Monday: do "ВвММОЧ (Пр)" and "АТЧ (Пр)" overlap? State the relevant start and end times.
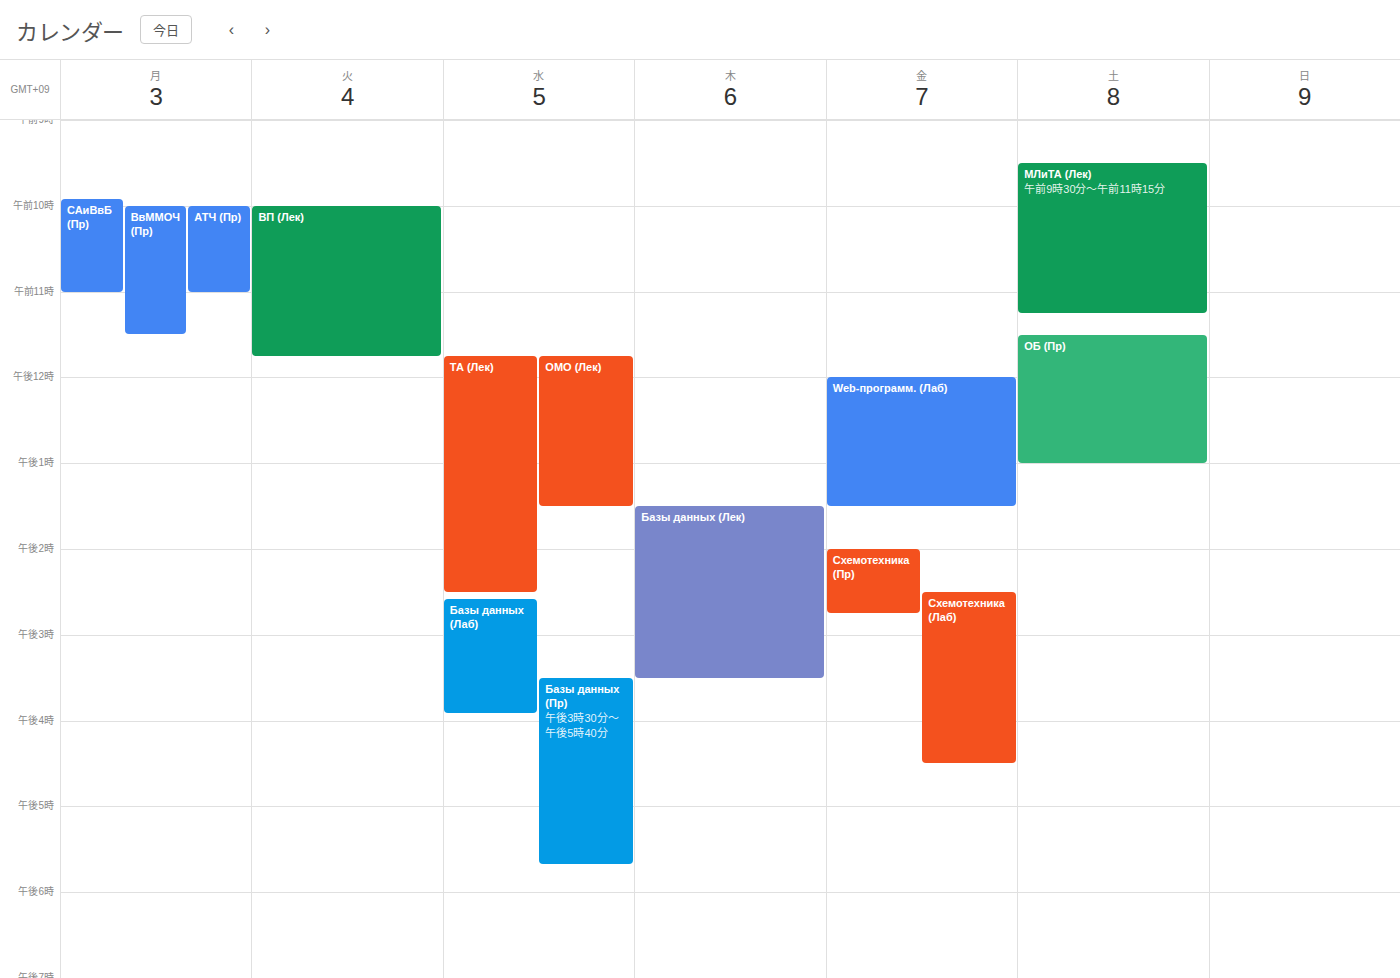
"АТЧ (Пр)" runs 10:00 AM to 11:00 AM, inside "ВвММОЧ (Пр)" -- they overlap.